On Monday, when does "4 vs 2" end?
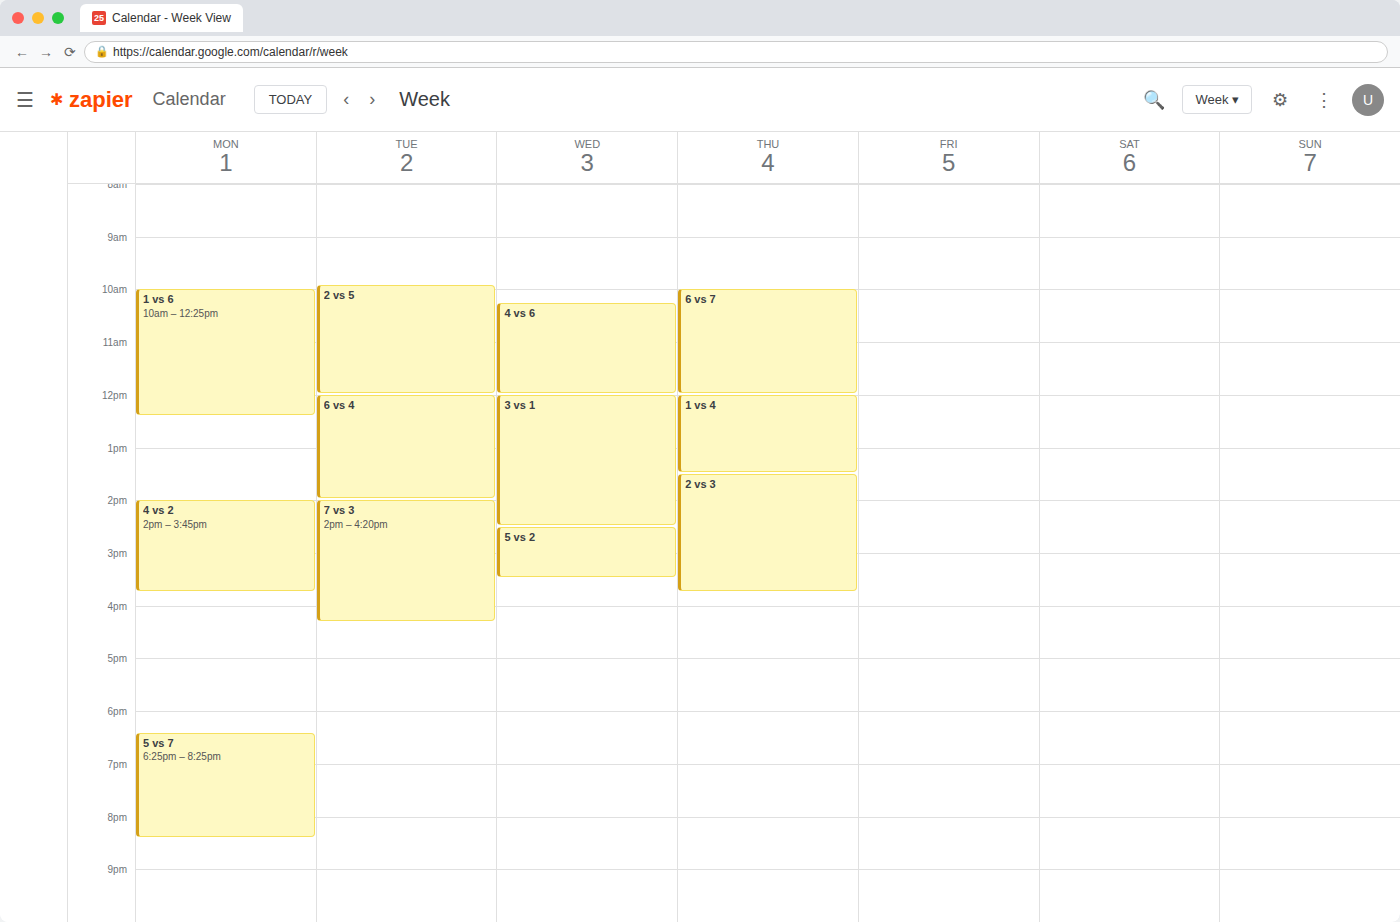
3:45 PM